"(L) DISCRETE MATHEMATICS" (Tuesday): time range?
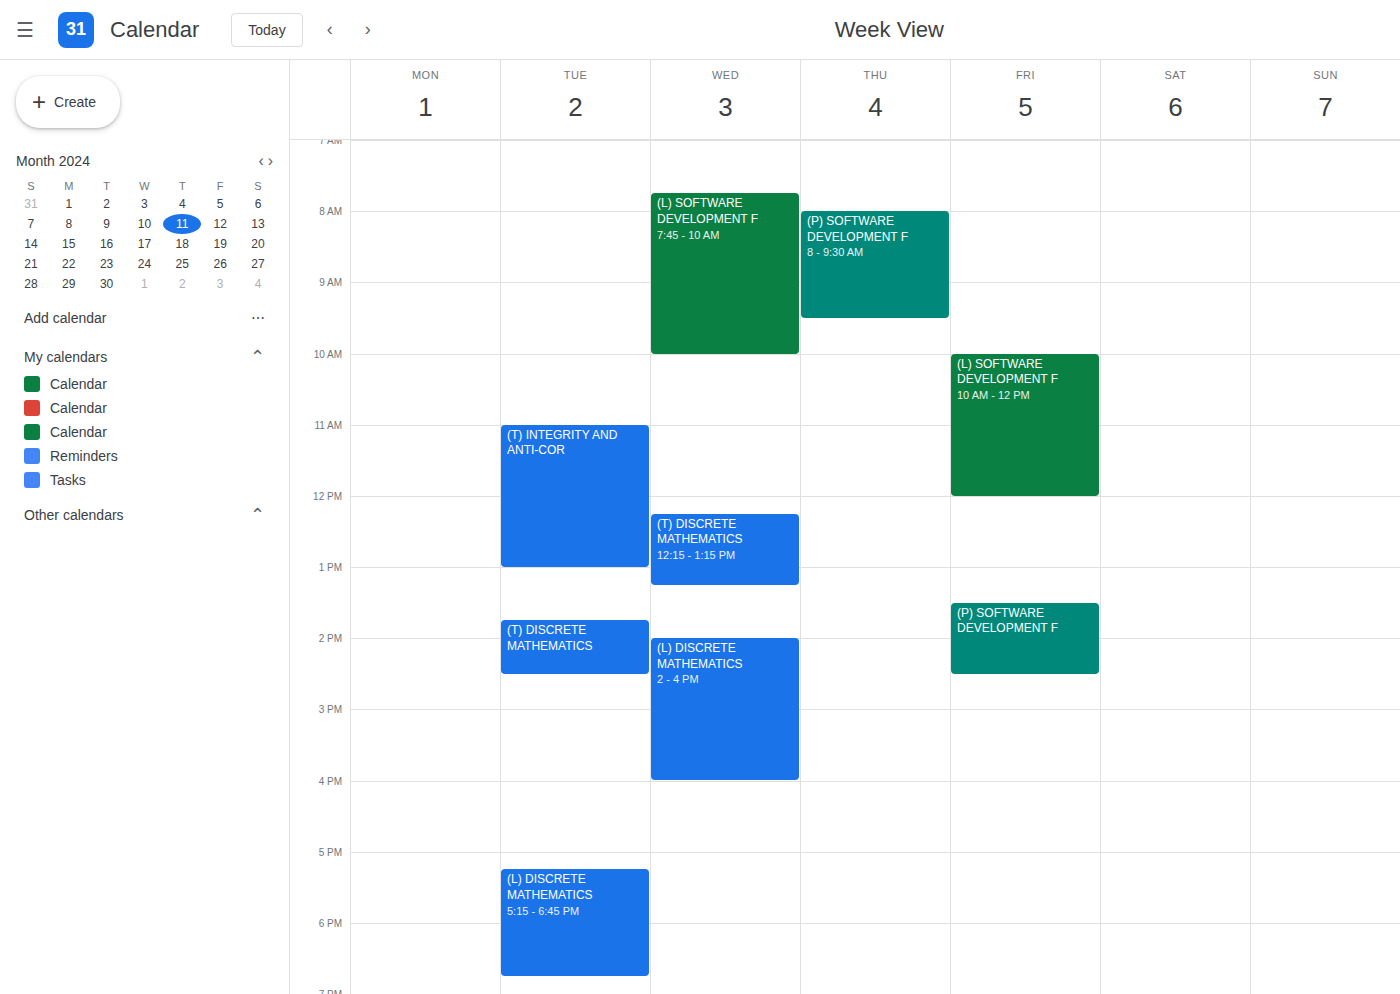
5:15 PM to 6:45 PM